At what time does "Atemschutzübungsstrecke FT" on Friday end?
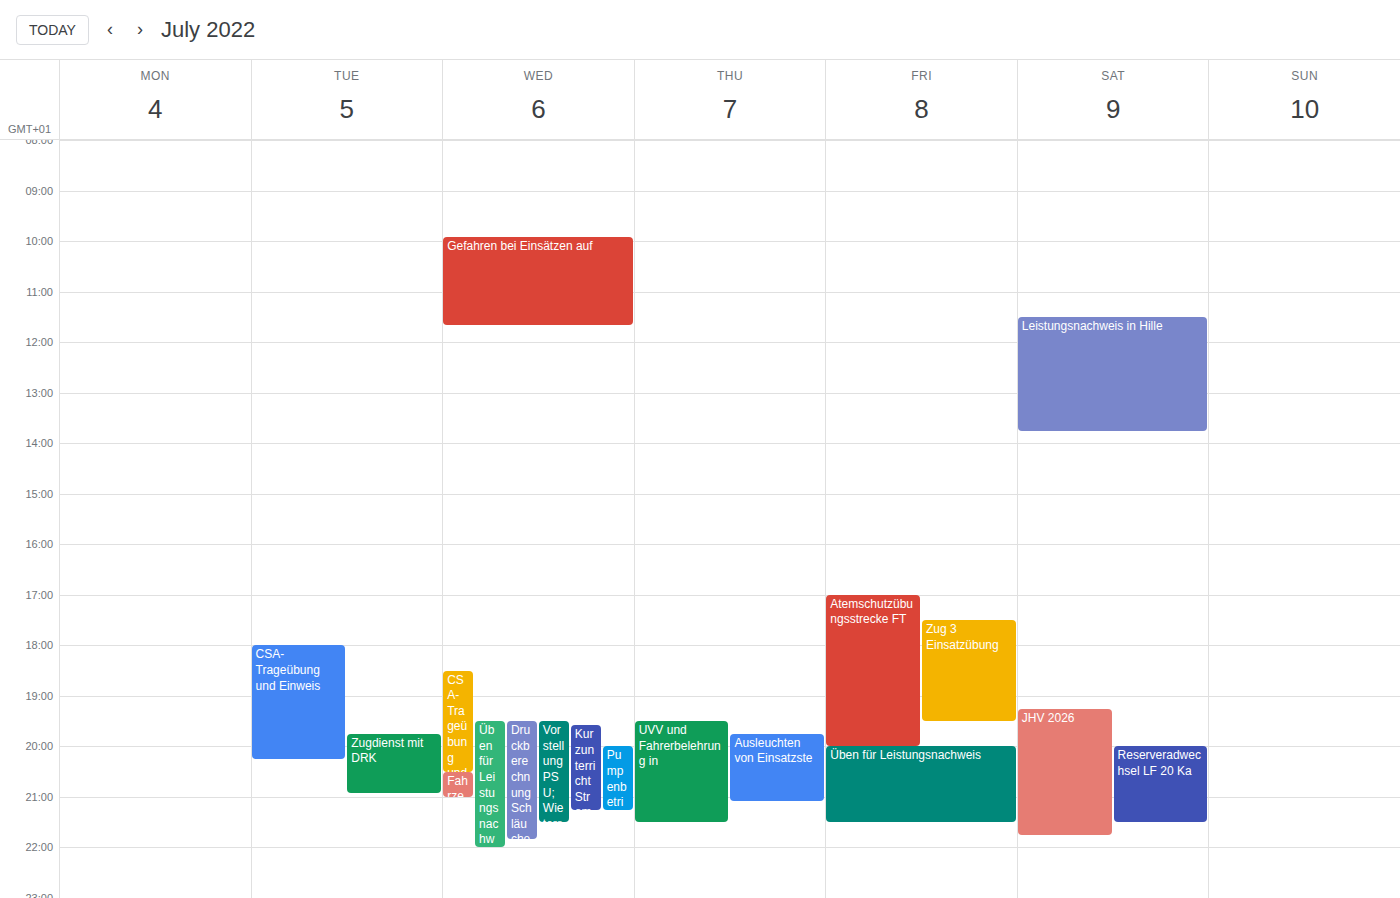
8:00 PM